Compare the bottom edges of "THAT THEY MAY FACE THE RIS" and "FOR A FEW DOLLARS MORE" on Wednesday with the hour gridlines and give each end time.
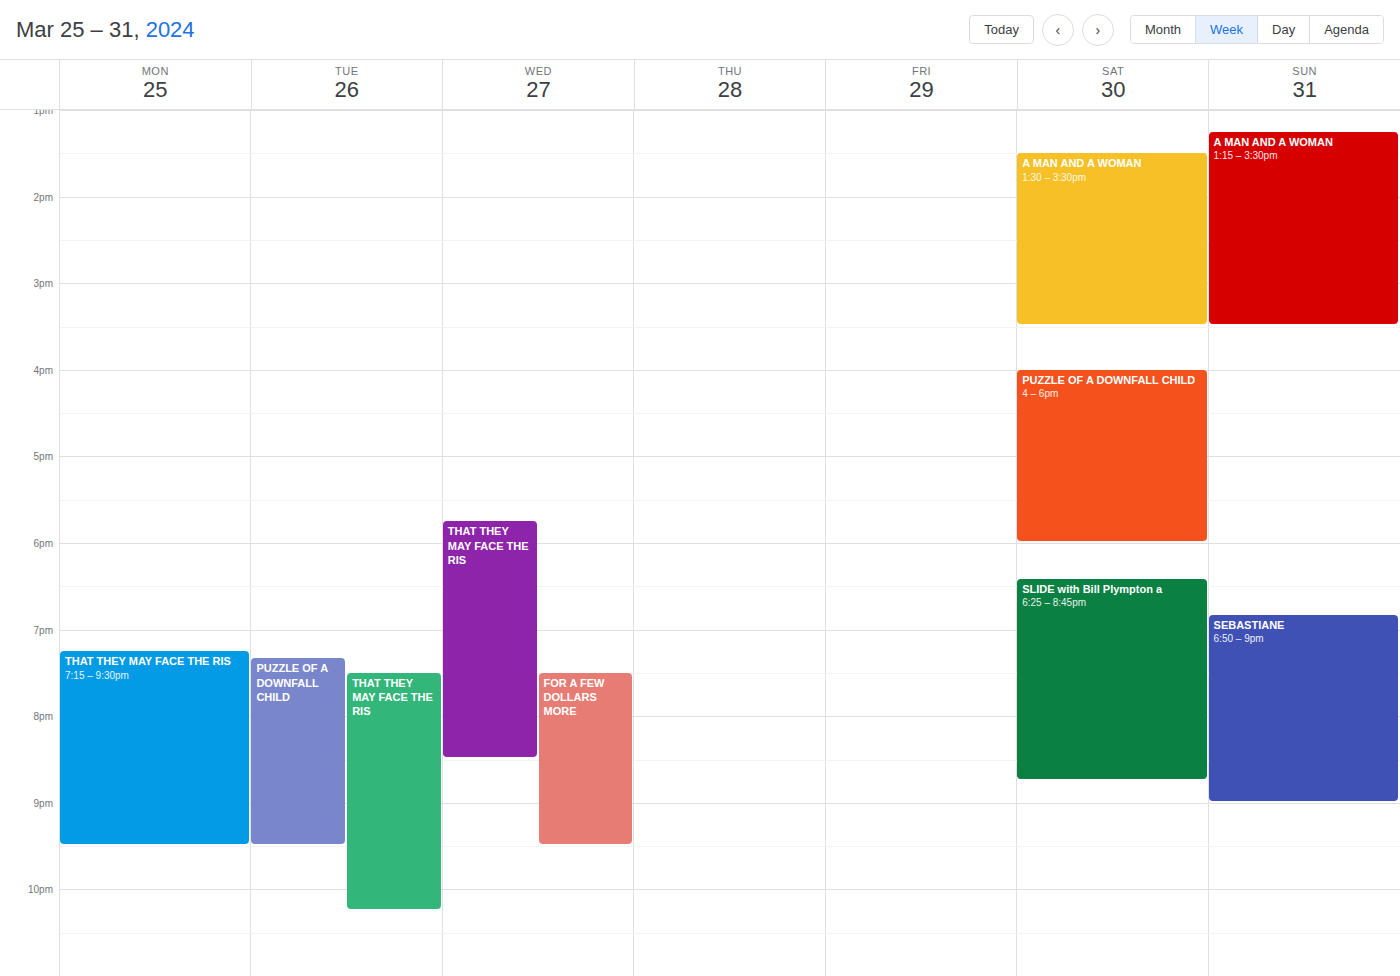
"THAT THEY MAY FACE THE RIS": 8:30 PM, halfway between the 8 PM and 9 PM lines. "FOR A FEW DOLLARS MORE": 9:30 PM, halfway between the 9 PM and 10 PM lines.